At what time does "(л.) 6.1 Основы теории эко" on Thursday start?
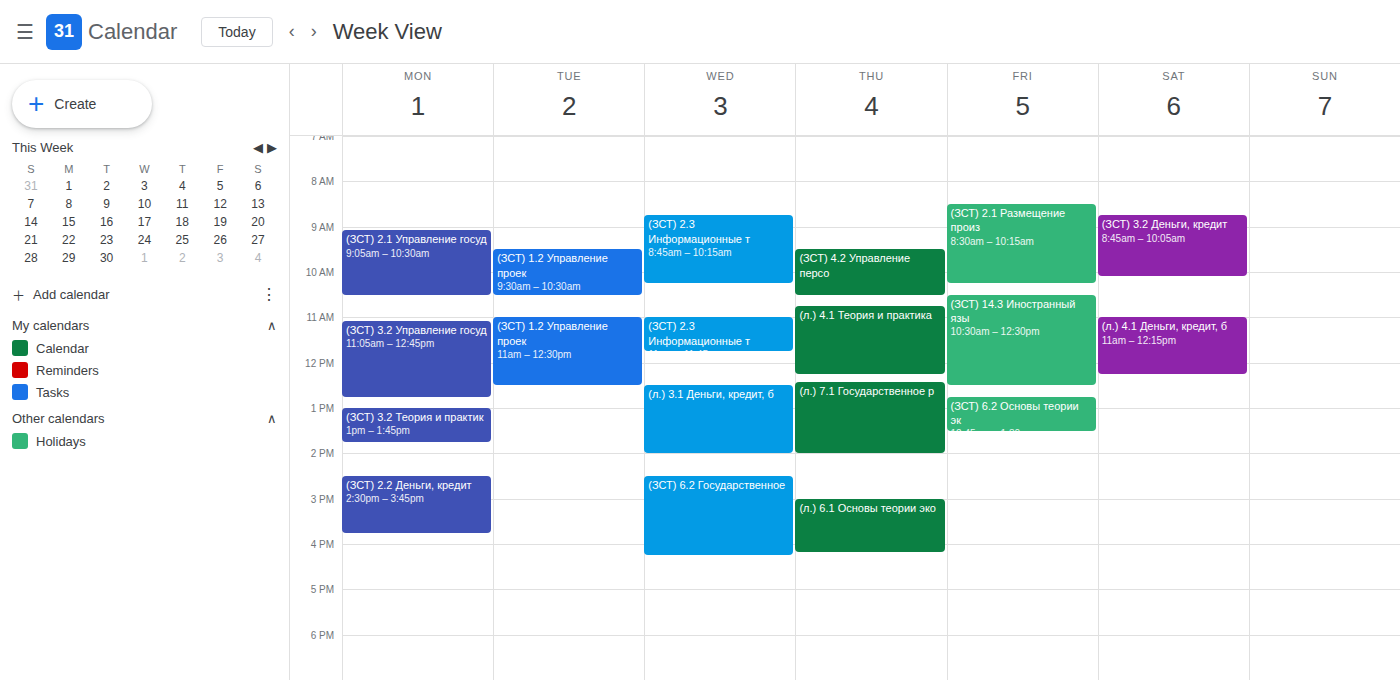
3:00 PM